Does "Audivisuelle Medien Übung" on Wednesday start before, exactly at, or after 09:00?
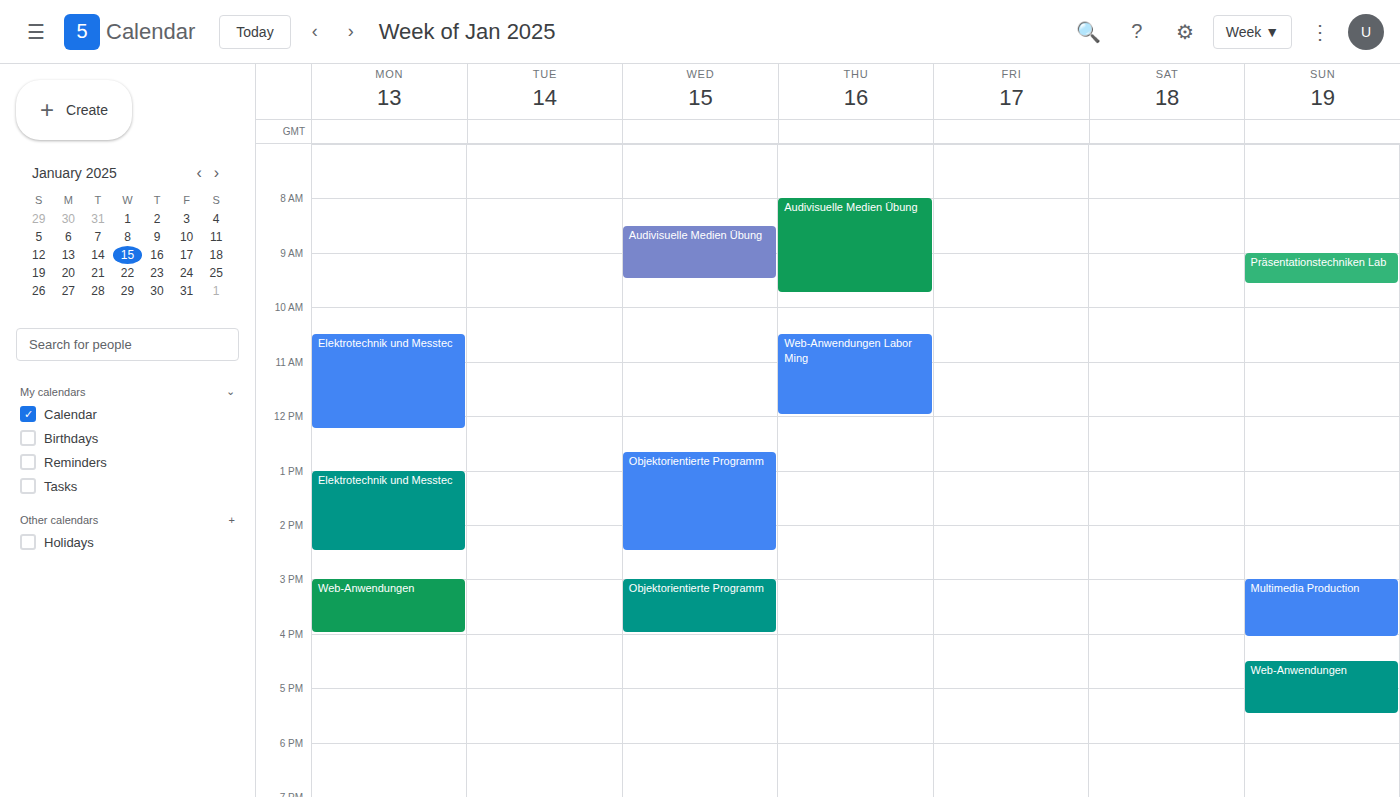
08:30 -- before 09:00, 30 minutes above the 09:00 line.